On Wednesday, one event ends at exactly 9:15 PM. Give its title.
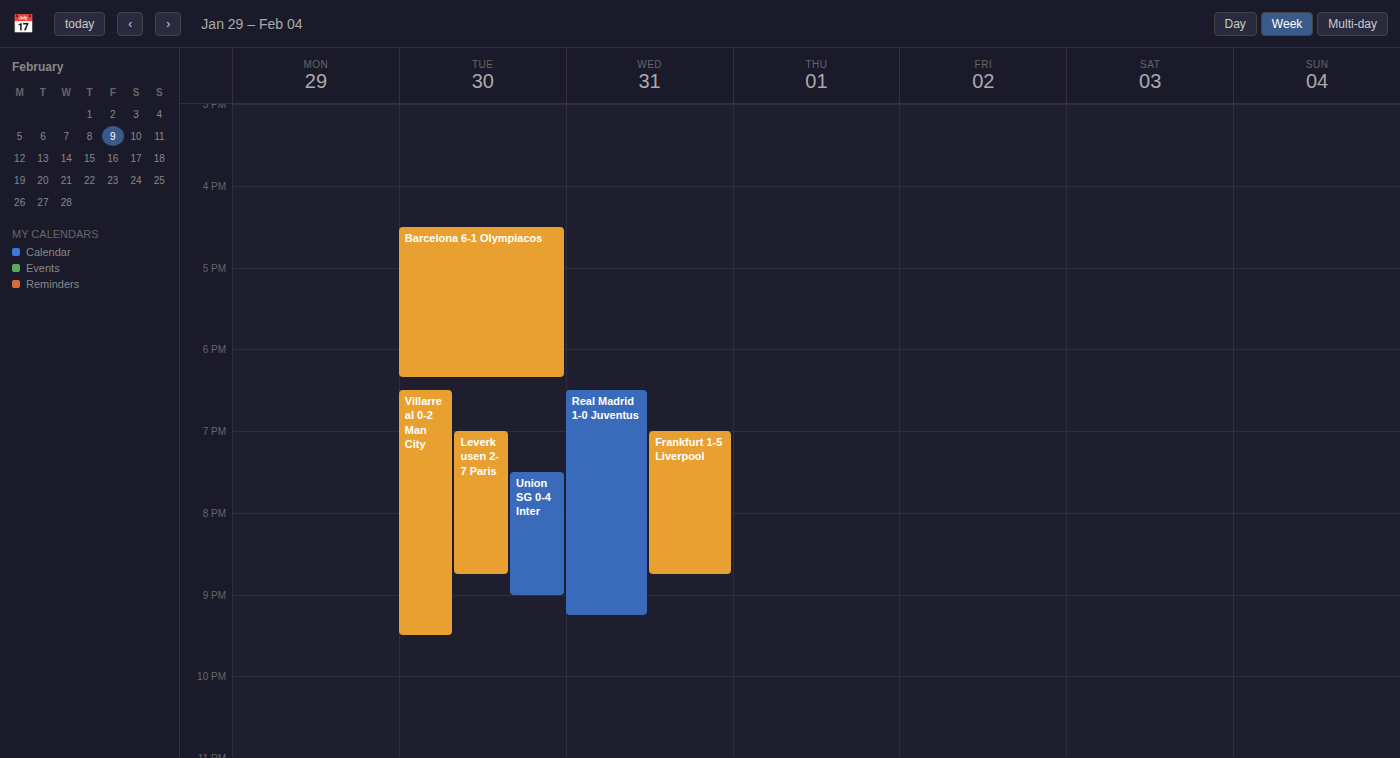
"Real Madrid 1-0 Juventus"